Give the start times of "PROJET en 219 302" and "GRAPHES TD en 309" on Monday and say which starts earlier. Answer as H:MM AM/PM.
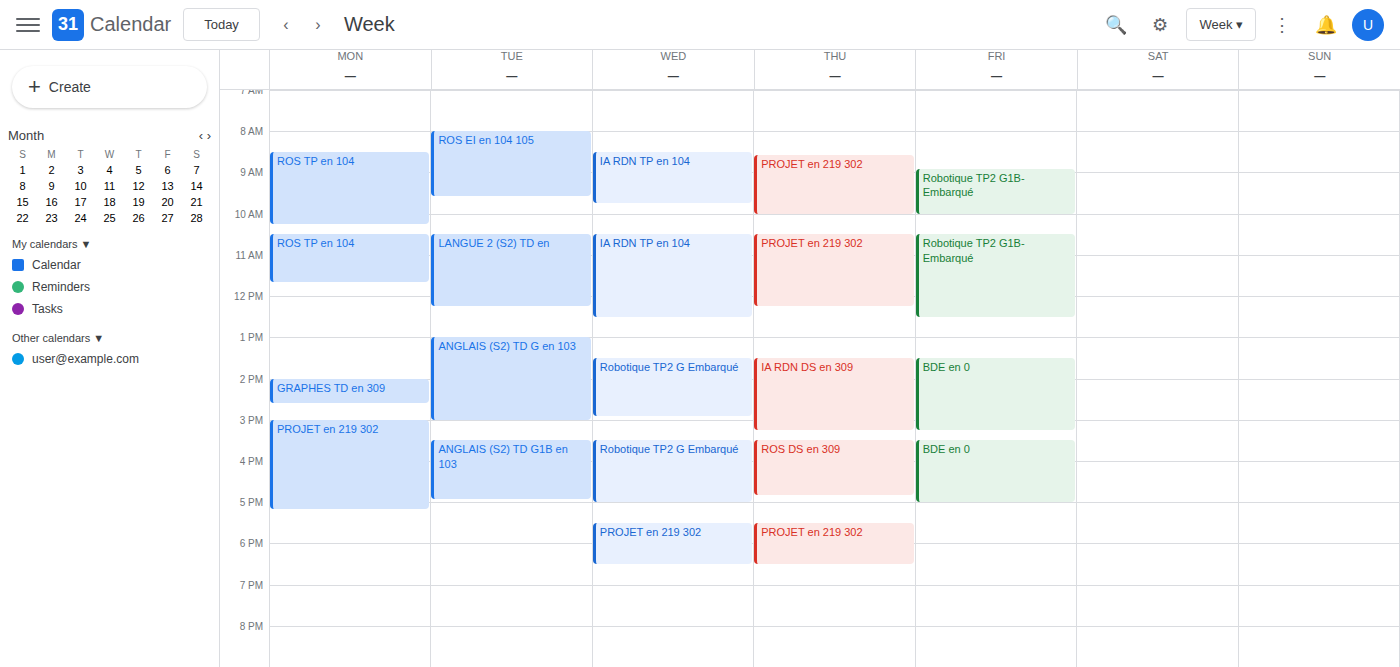
"GRAPHES TD en 309" 2:00 PM; "PROJET en 219 302" 3:00 PM.